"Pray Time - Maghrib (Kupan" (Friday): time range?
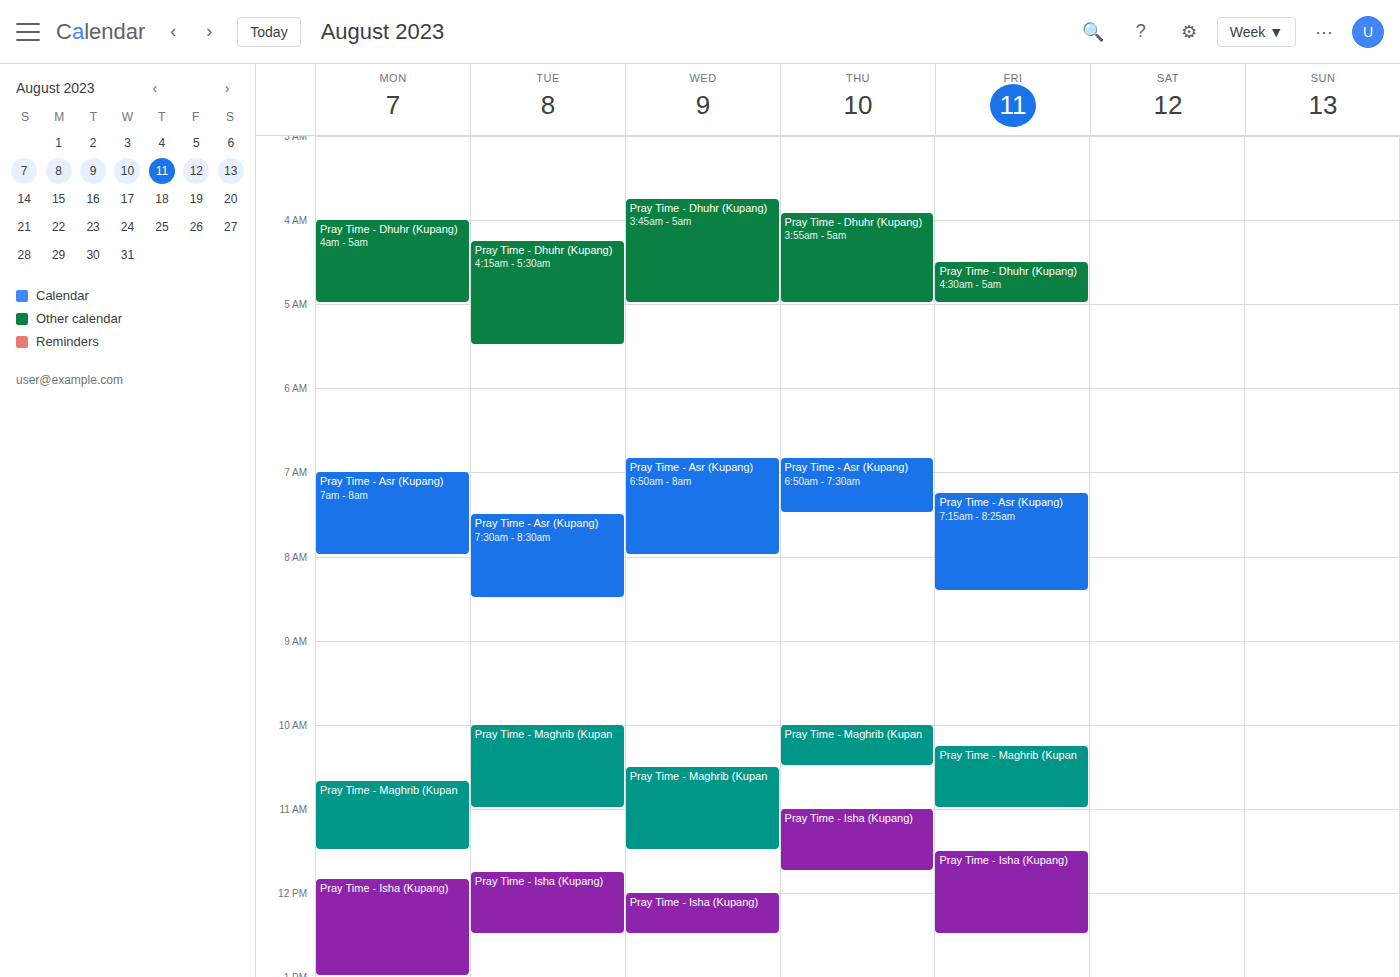
10:15 AM to 11:00 AM